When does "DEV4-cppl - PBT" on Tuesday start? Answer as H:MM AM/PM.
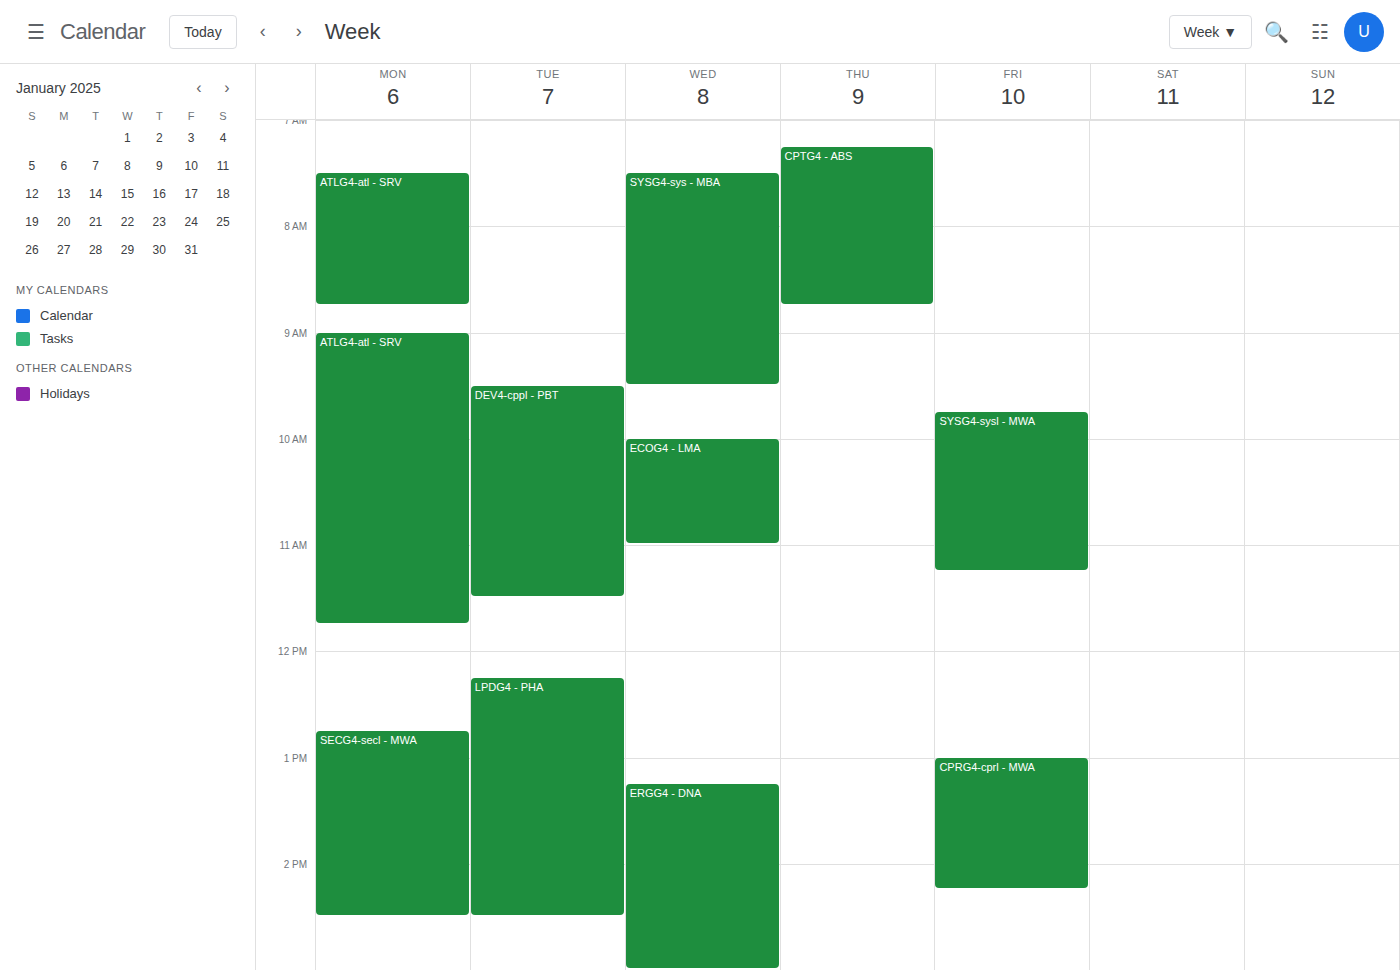
9:30 AM